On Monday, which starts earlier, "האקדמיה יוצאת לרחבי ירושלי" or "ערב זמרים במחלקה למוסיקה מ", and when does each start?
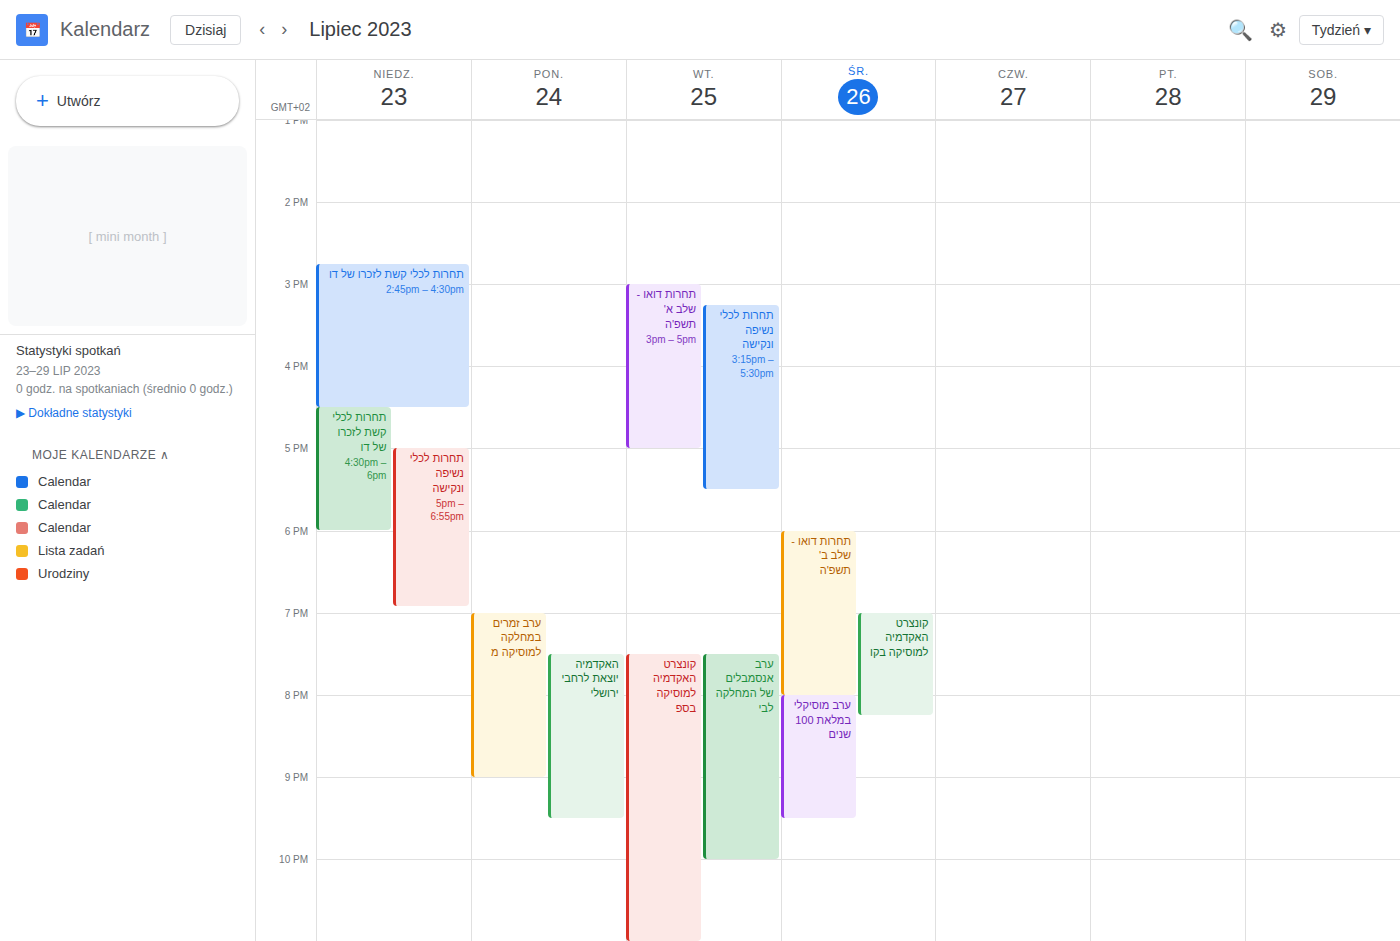
"ערב זמרים במחלקה למוסיקה מ" 7:00 PM; "האקדמיה יוצאת לרחבי ירושלי" 7:30 PM.